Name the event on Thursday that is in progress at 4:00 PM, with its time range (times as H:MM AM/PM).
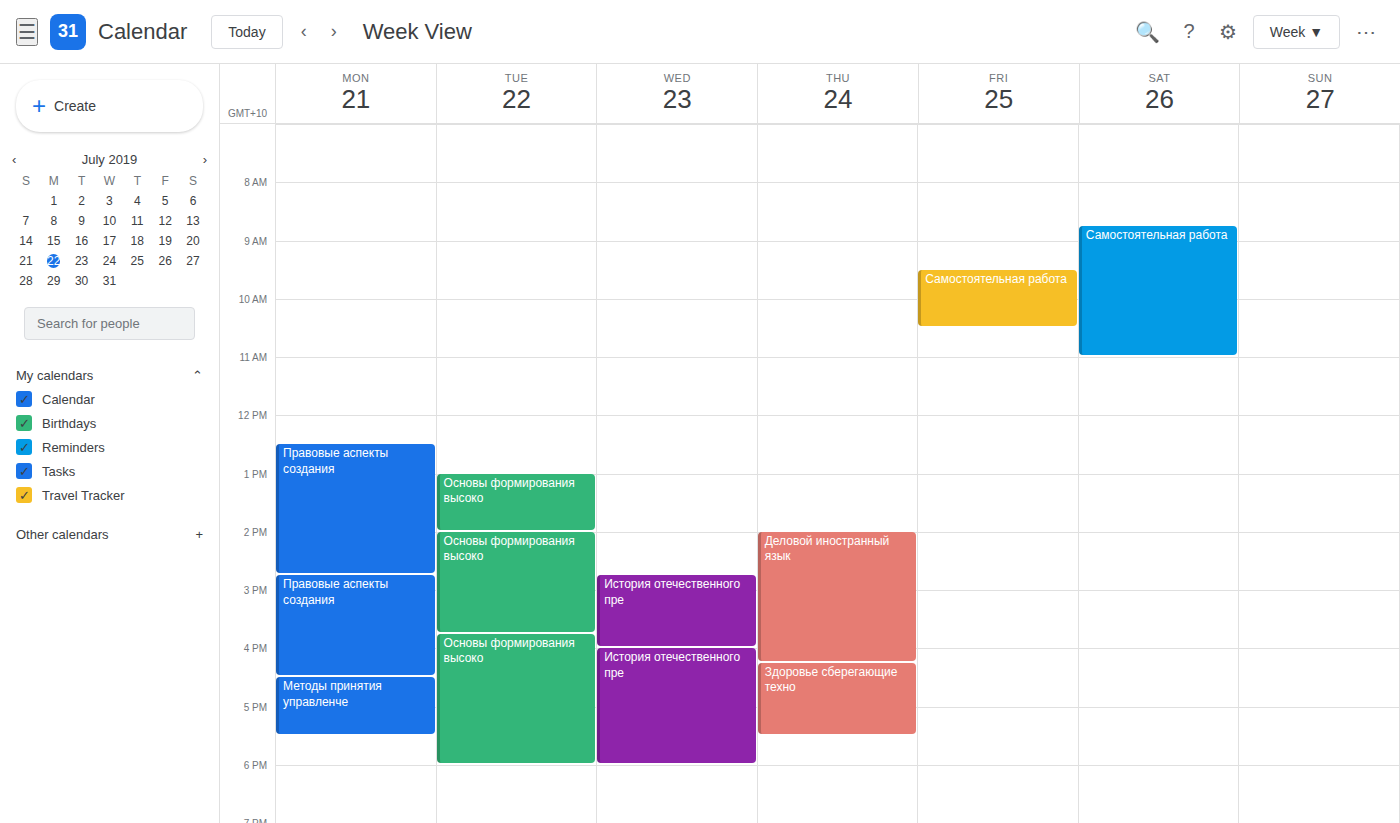
"Деловой иностранный язык", 2:00 PM to 4:15 PM